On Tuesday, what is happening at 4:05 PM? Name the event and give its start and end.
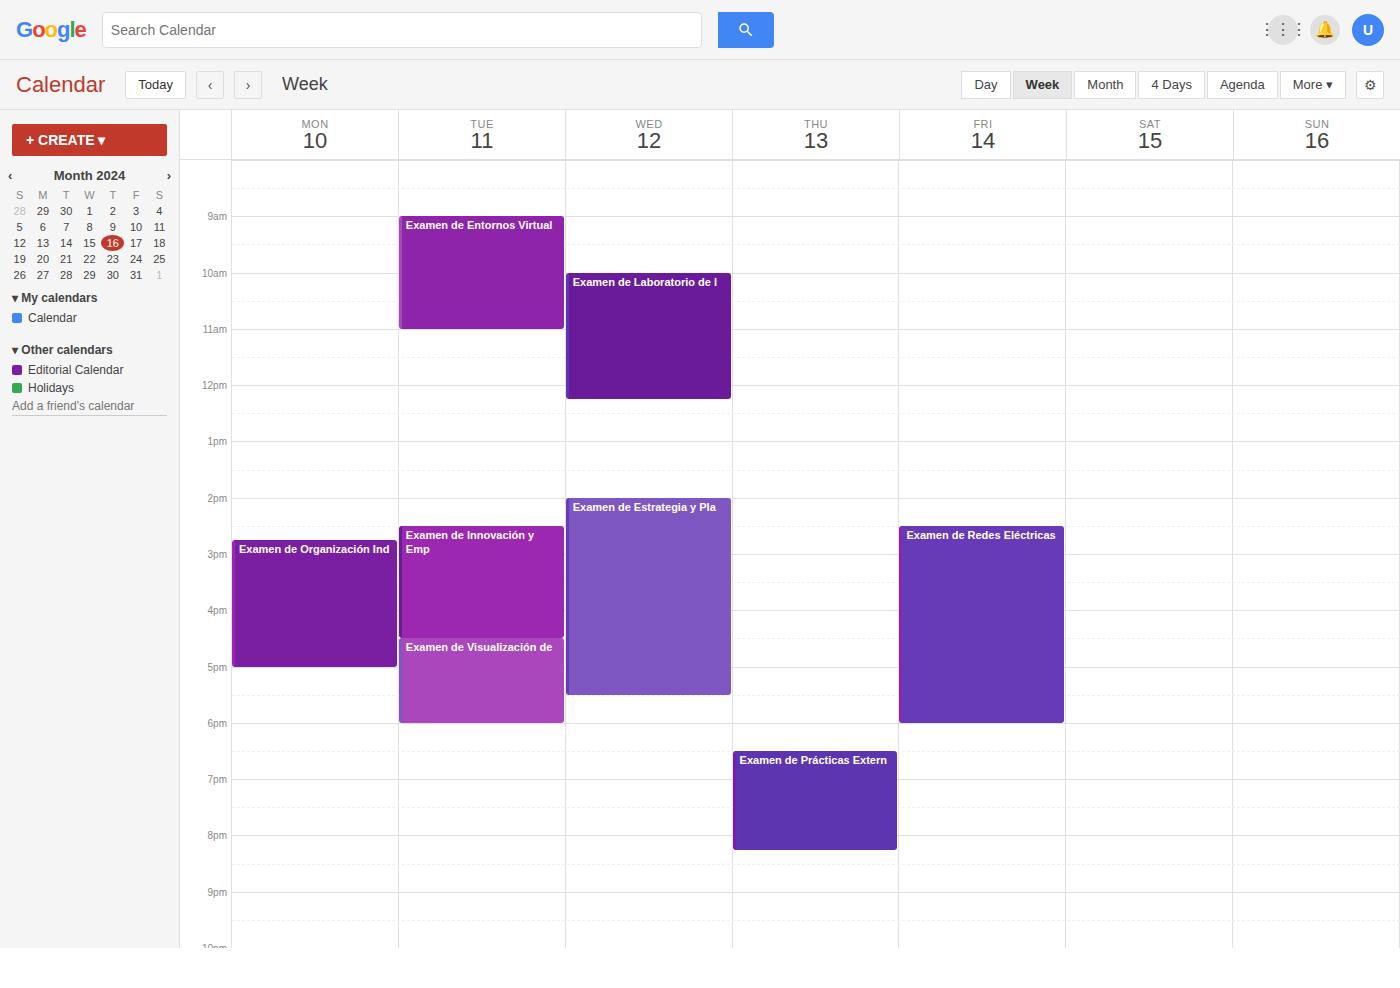
"Examen de Innovación y Emp", 2:30 PM to 4:30 PM